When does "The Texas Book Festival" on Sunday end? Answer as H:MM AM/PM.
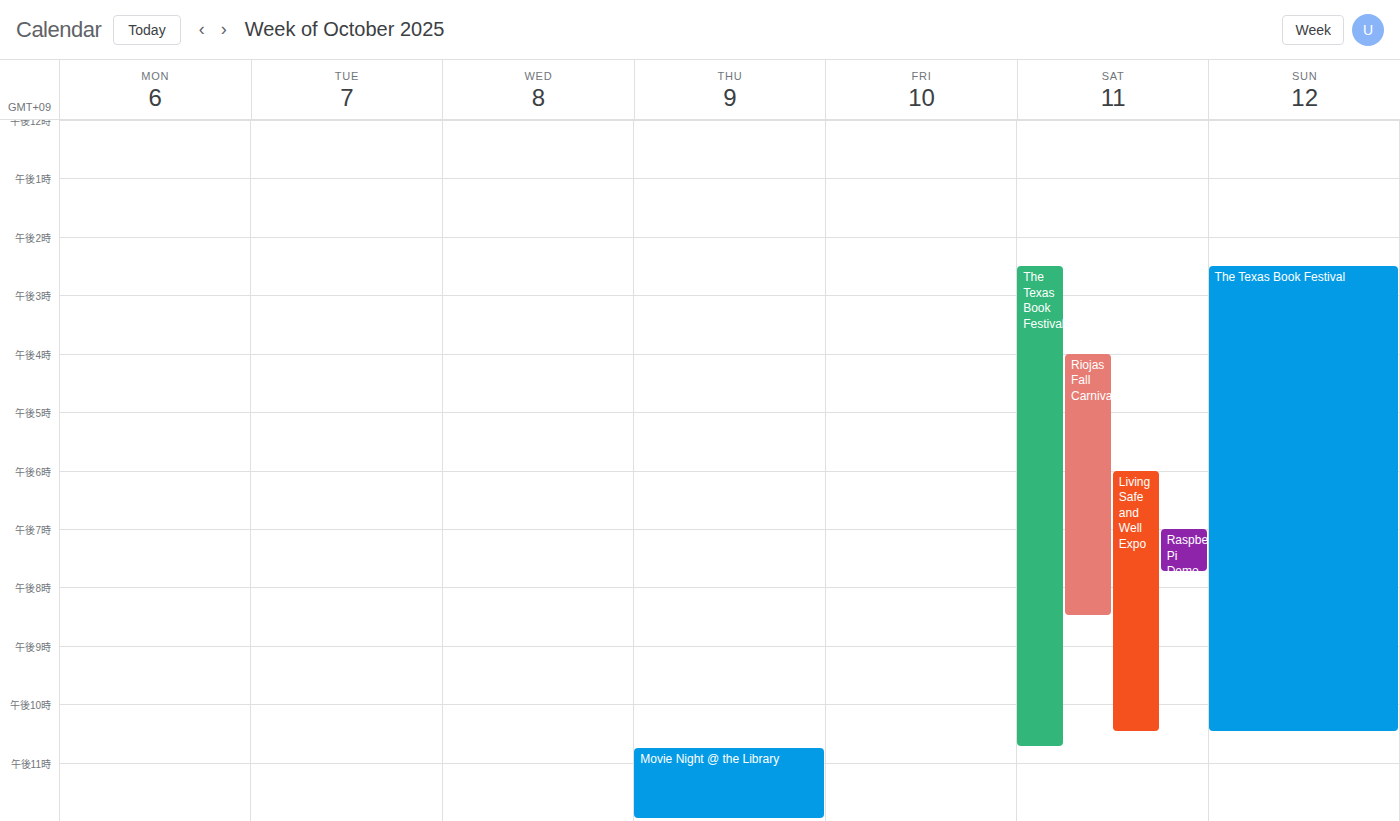
10:30 PM